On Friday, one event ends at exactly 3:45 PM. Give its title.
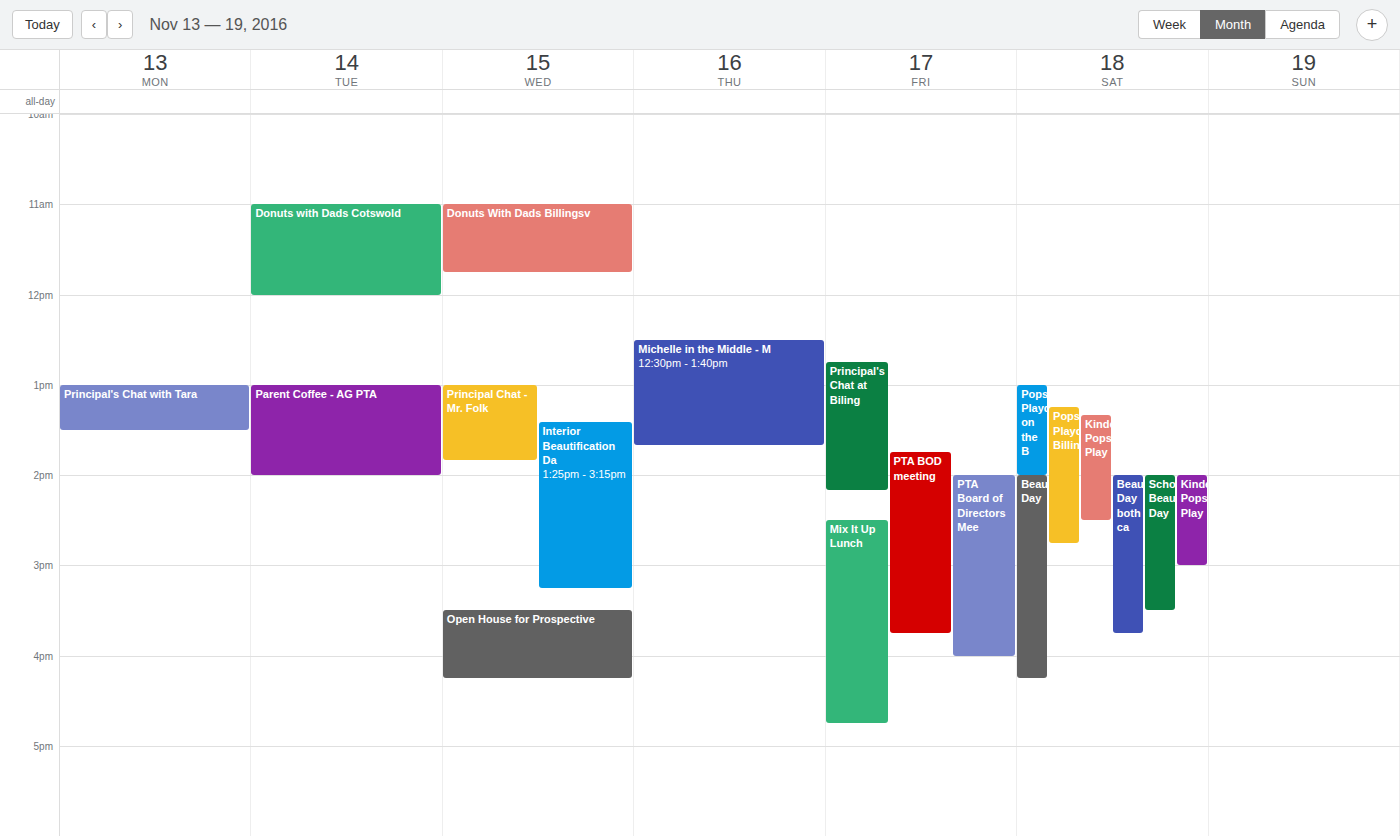
"PTA BOD meeting"